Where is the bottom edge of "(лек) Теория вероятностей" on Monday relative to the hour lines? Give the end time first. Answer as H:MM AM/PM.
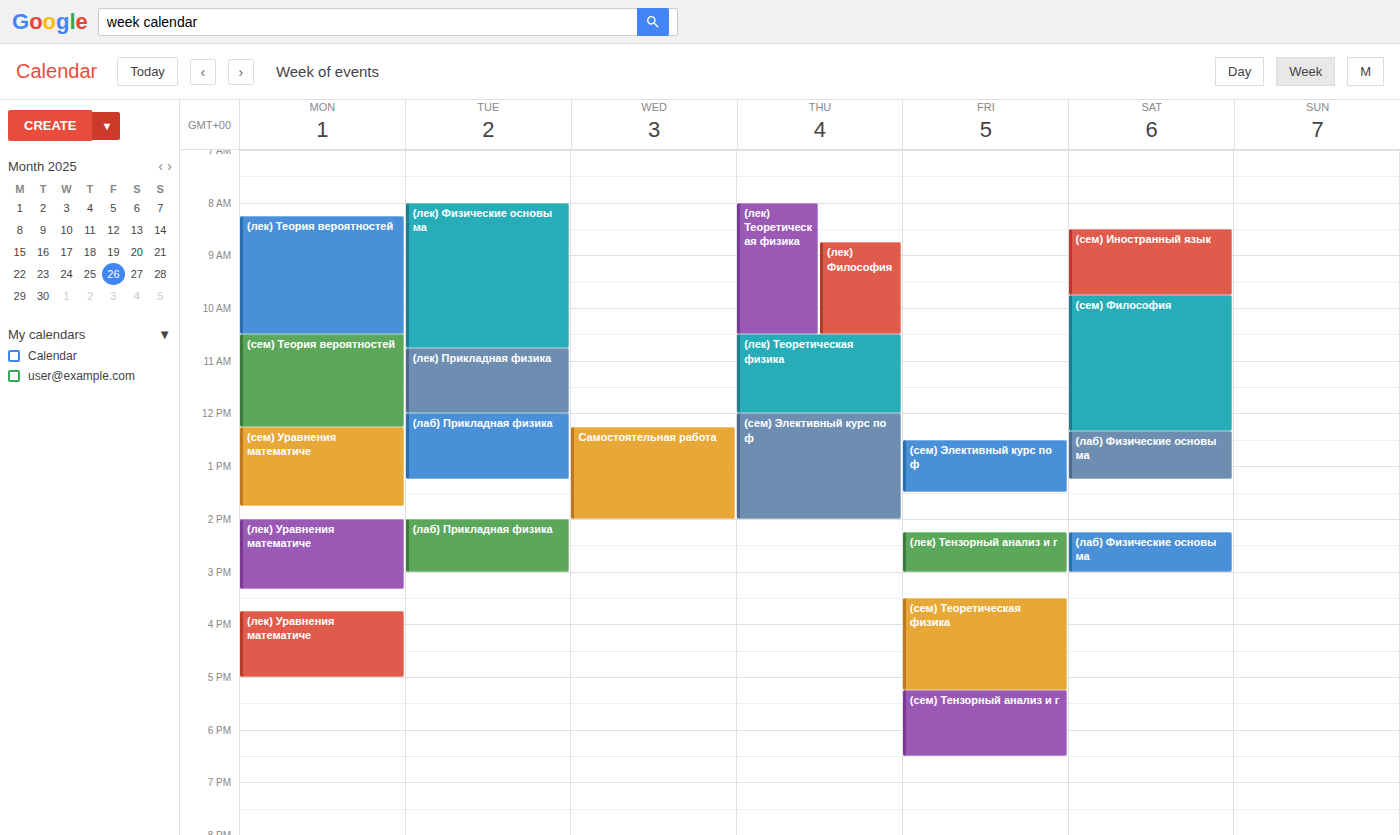
10:30 AM -- halfway between the 10 AM and 11 AM lines.